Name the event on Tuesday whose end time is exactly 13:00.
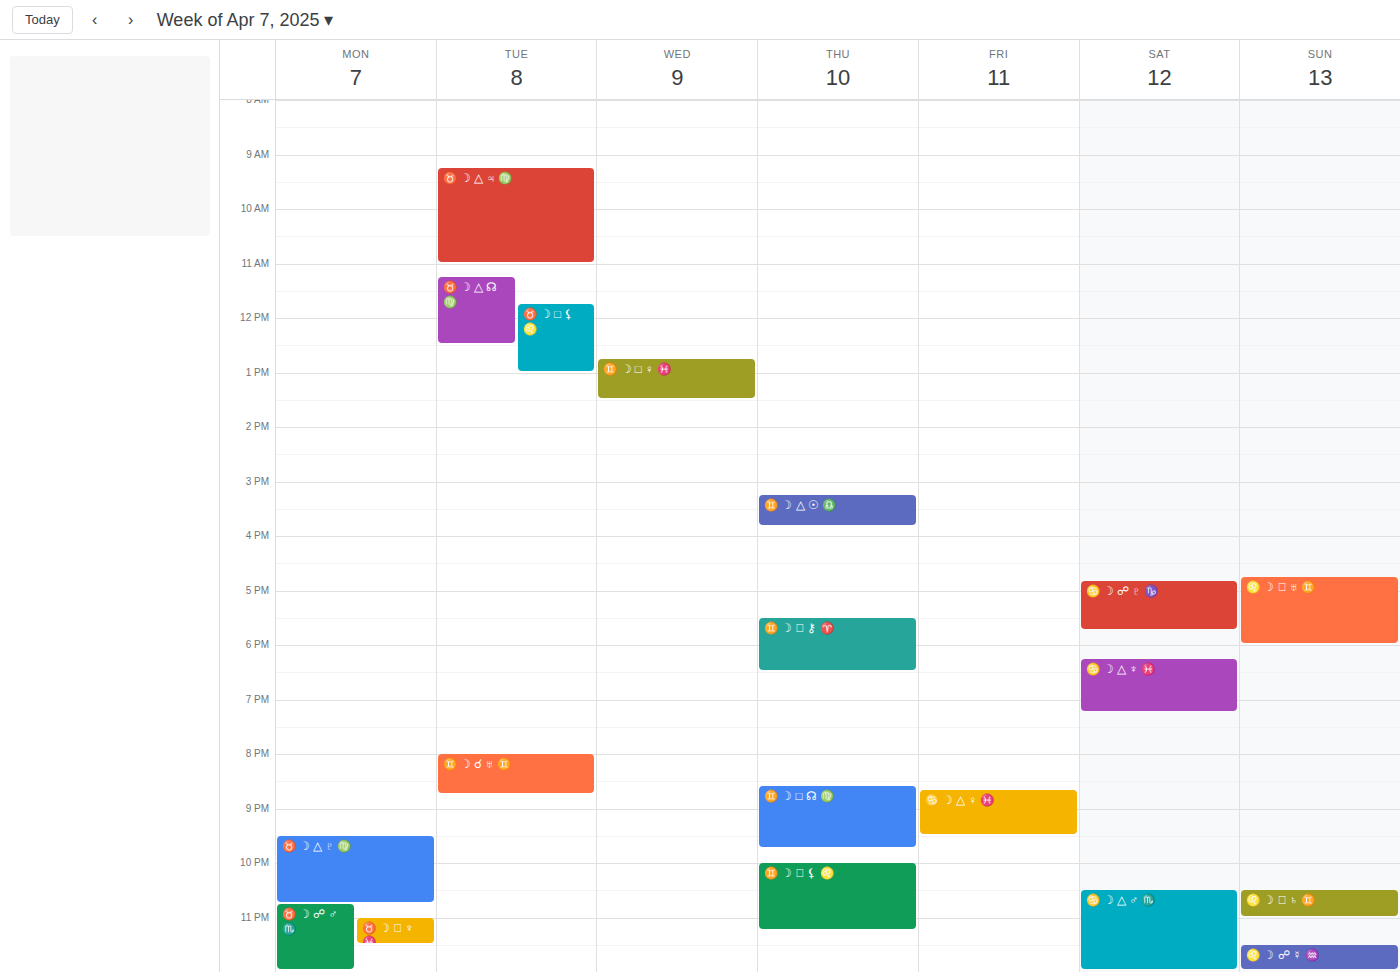
"♉️ ☽ □ ⚸ ♌️"